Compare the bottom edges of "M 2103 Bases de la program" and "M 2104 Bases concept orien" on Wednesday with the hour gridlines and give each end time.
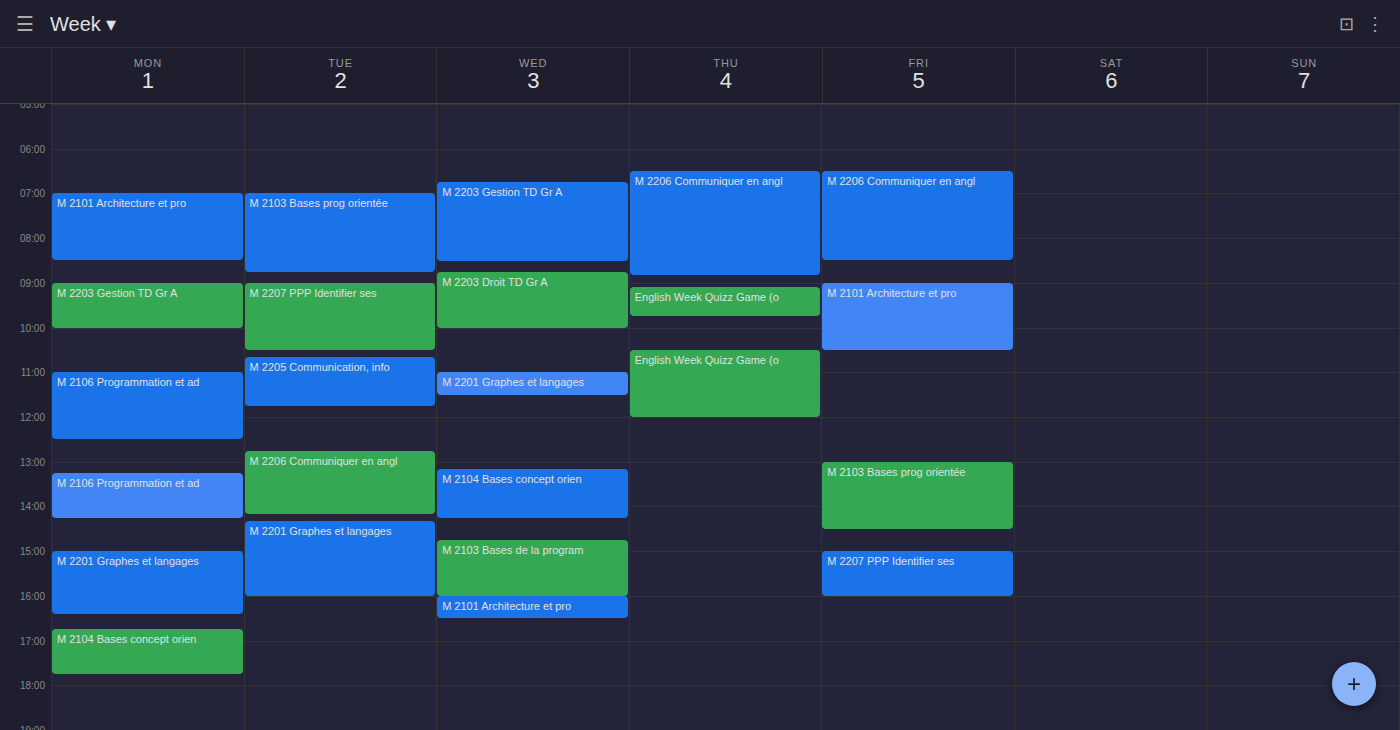
"M 2103 Bases de la program": 4:00 PM, exactly on the 4 PM line. "M 2104 Bases concept orien": 2:15 PM, neither: a quarter of the way from the 2 PM line to the 3 PM line.